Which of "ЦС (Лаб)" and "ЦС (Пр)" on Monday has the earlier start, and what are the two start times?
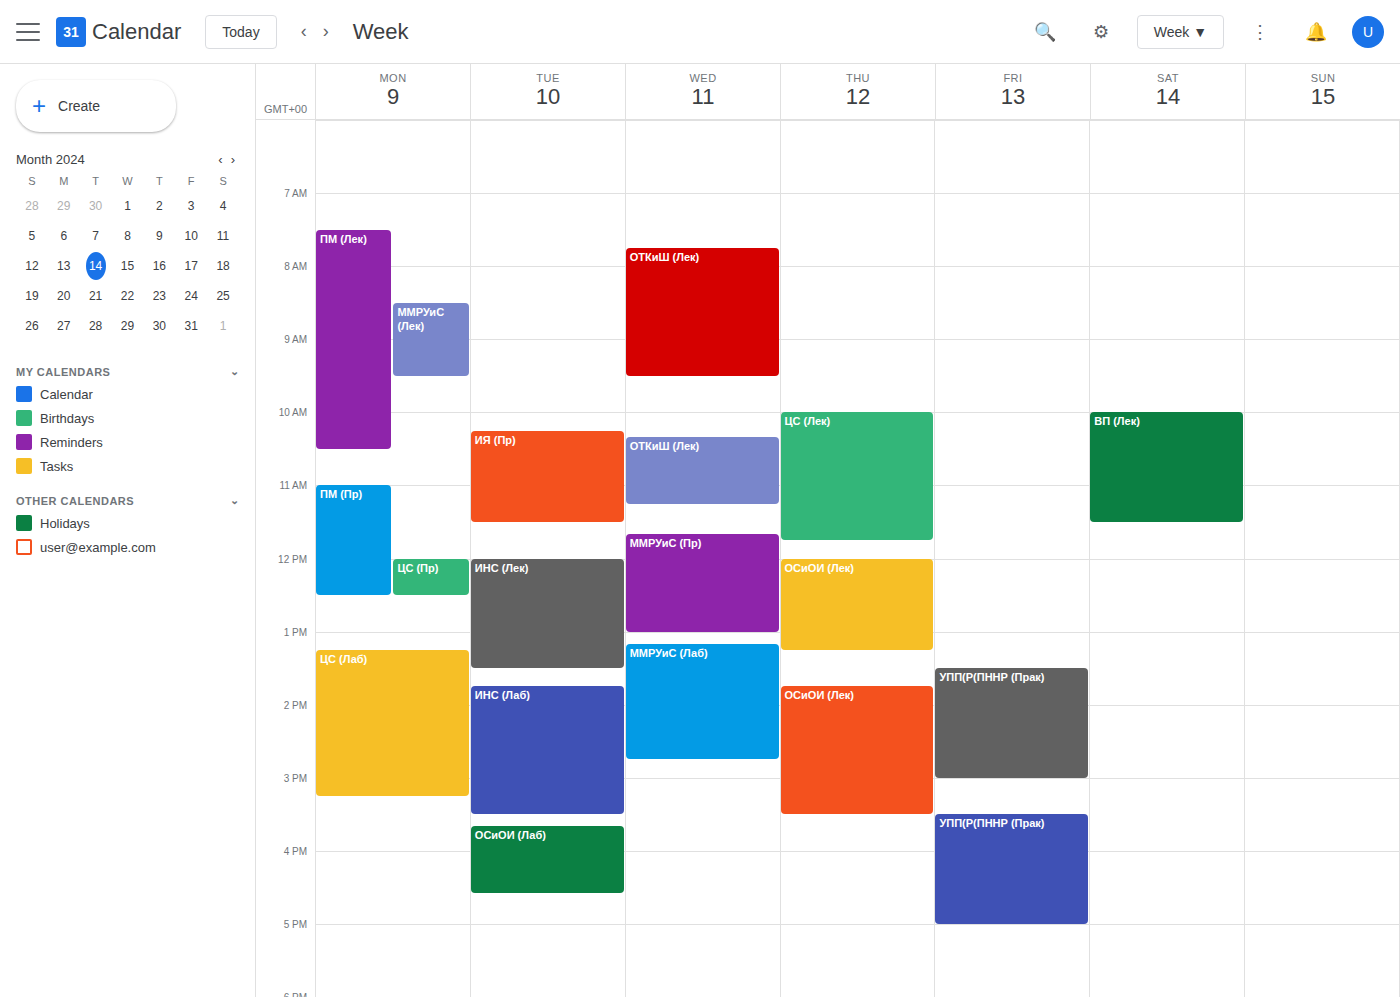
"ЦС (Пр)" 12:00 PM; "ЦС (Лаб)" 1:15 PM.